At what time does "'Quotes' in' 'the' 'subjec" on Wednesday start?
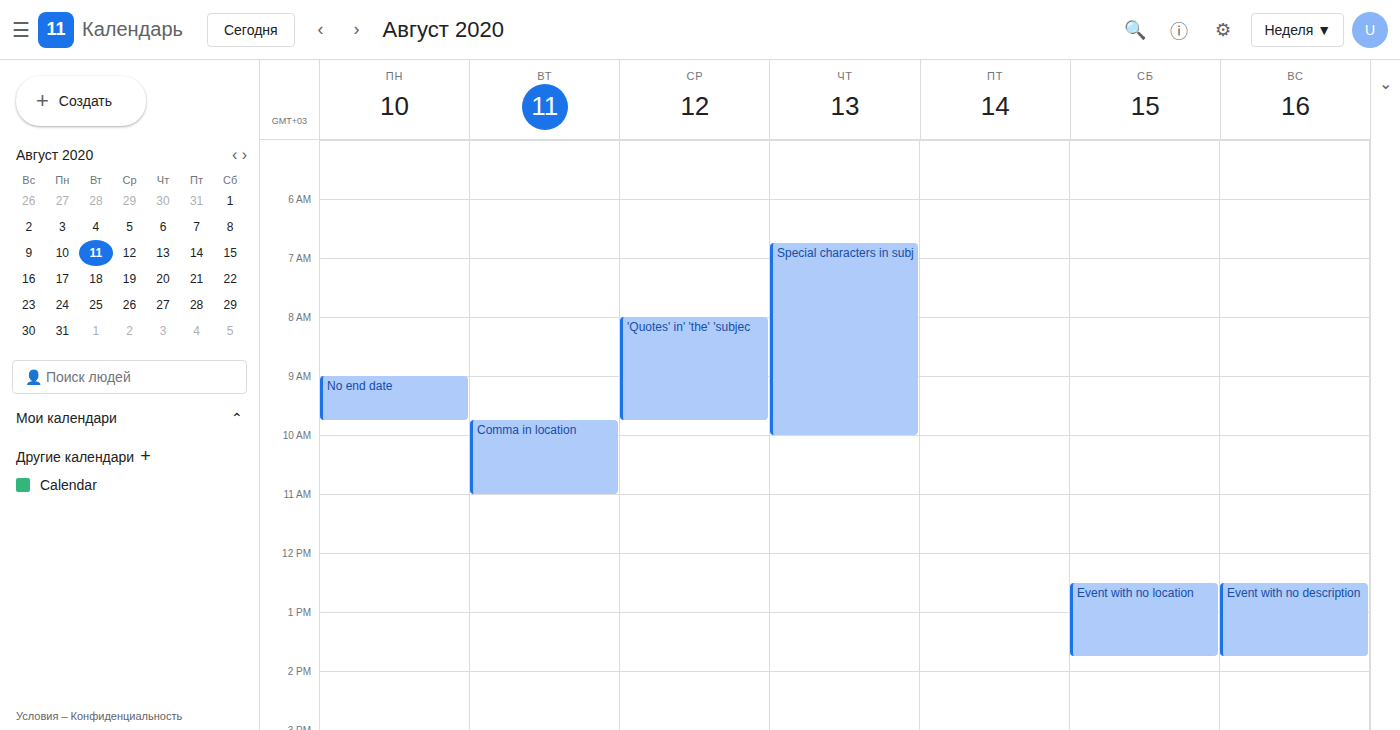
08:00